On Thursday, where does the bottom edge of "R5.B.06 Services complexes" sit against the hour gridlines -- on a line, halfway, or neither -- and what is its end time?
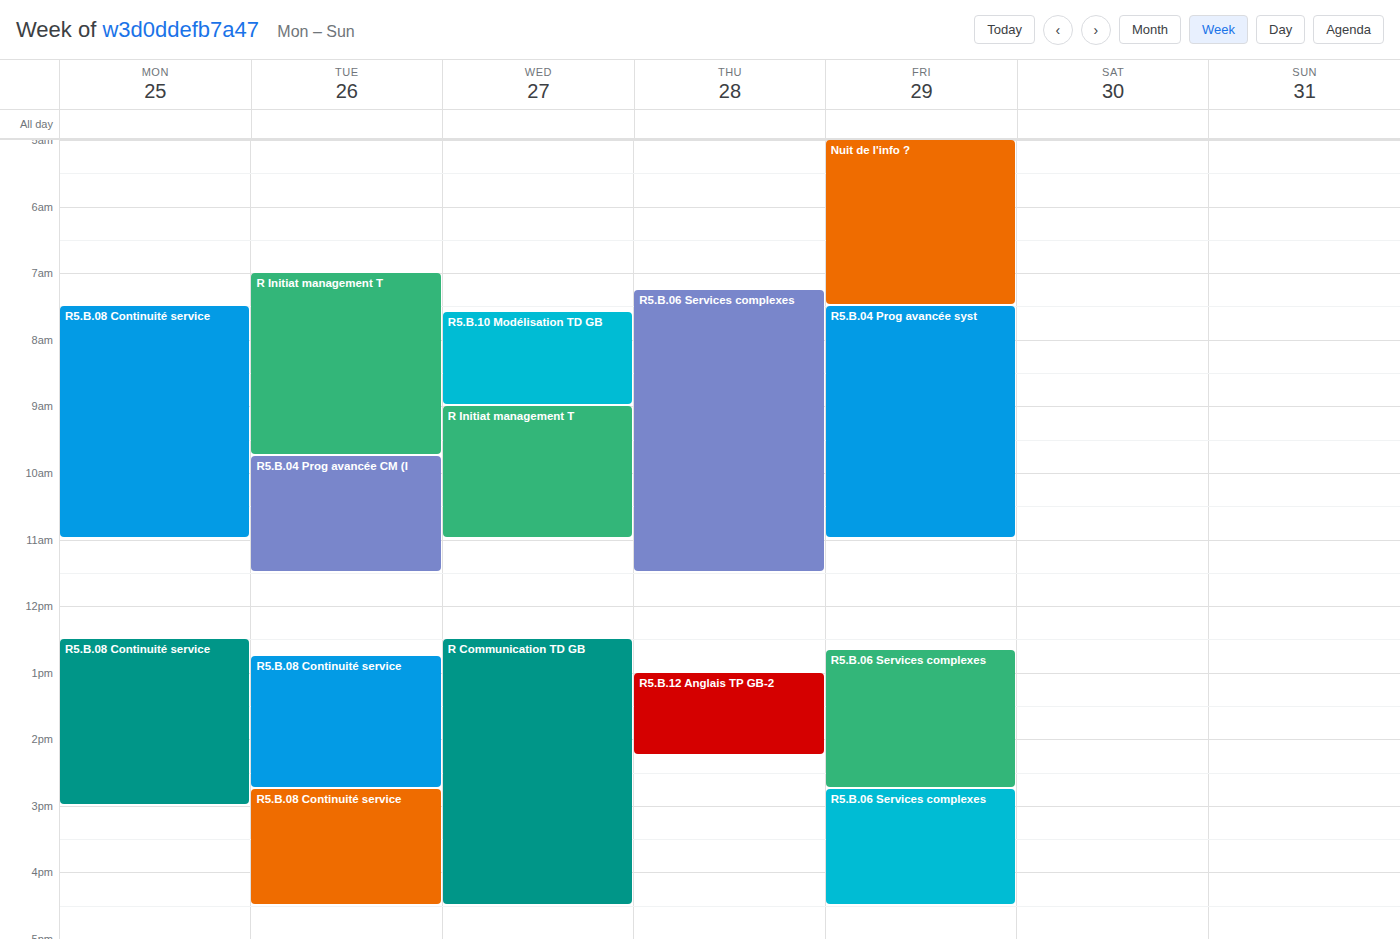
11:30 AM -- halfway between the 11 AM and 12 PM lines.